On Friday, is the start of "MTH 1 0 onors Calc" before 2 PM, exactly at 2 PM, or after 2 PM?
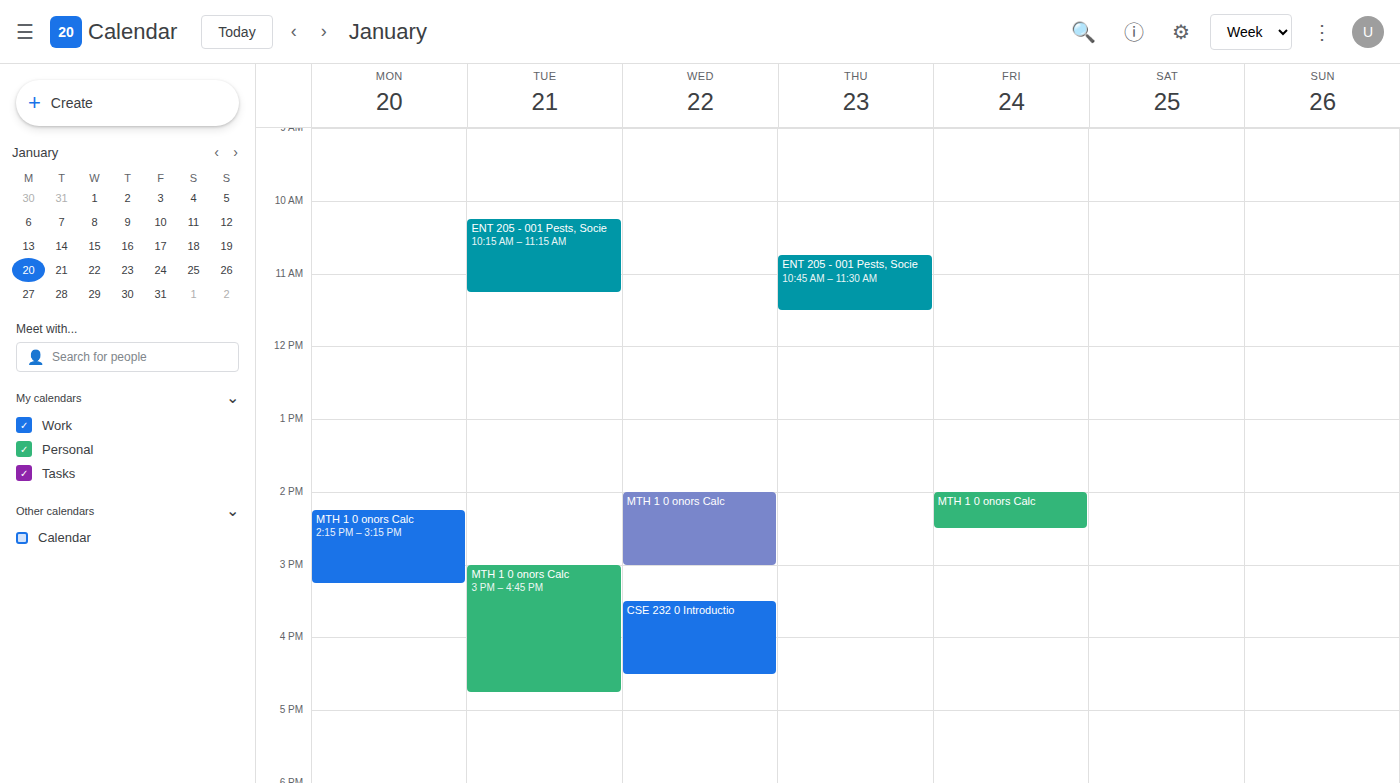
2:00 PM -- exactly at 2 PM, on the 2 PM line.